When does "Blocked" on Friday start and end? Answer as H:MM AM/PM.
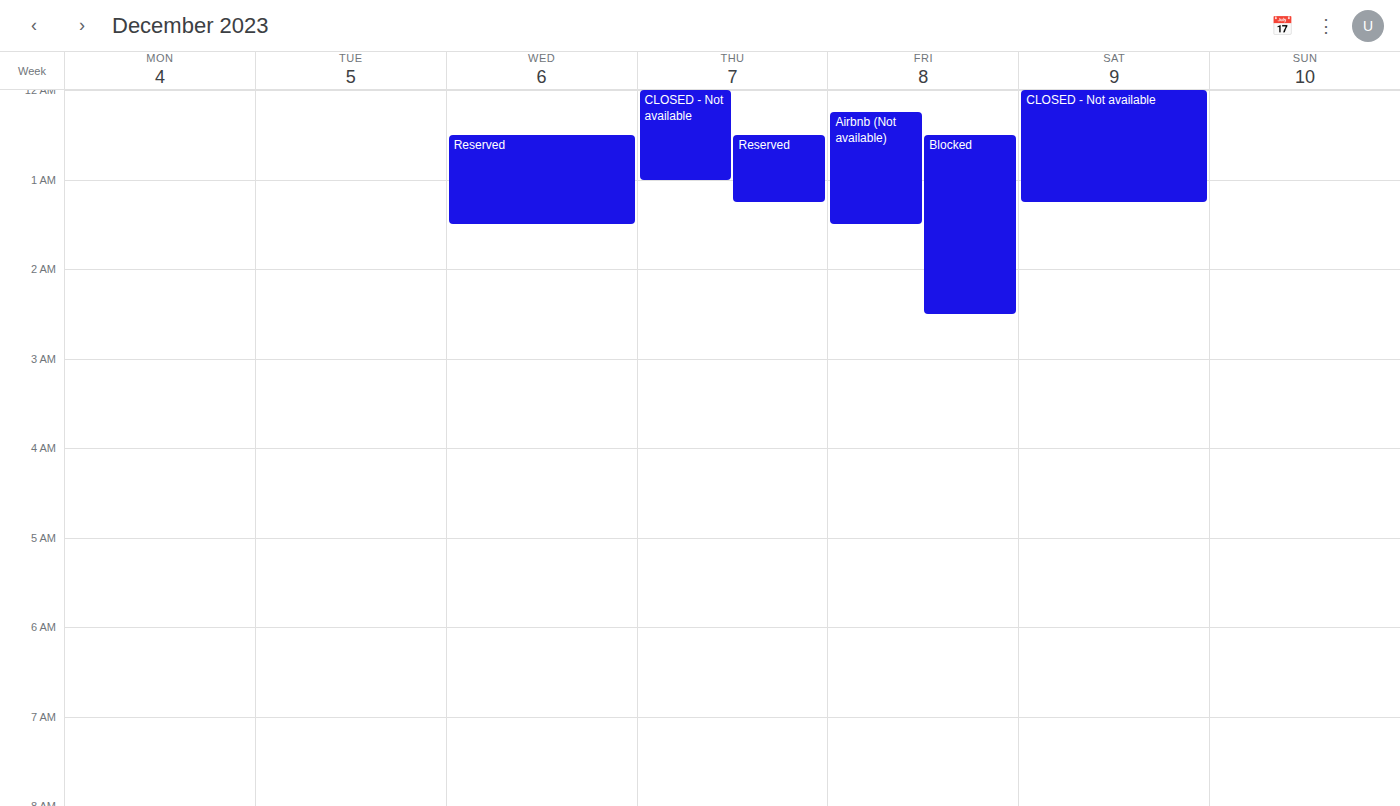
12:30 AM to 2:30 AM